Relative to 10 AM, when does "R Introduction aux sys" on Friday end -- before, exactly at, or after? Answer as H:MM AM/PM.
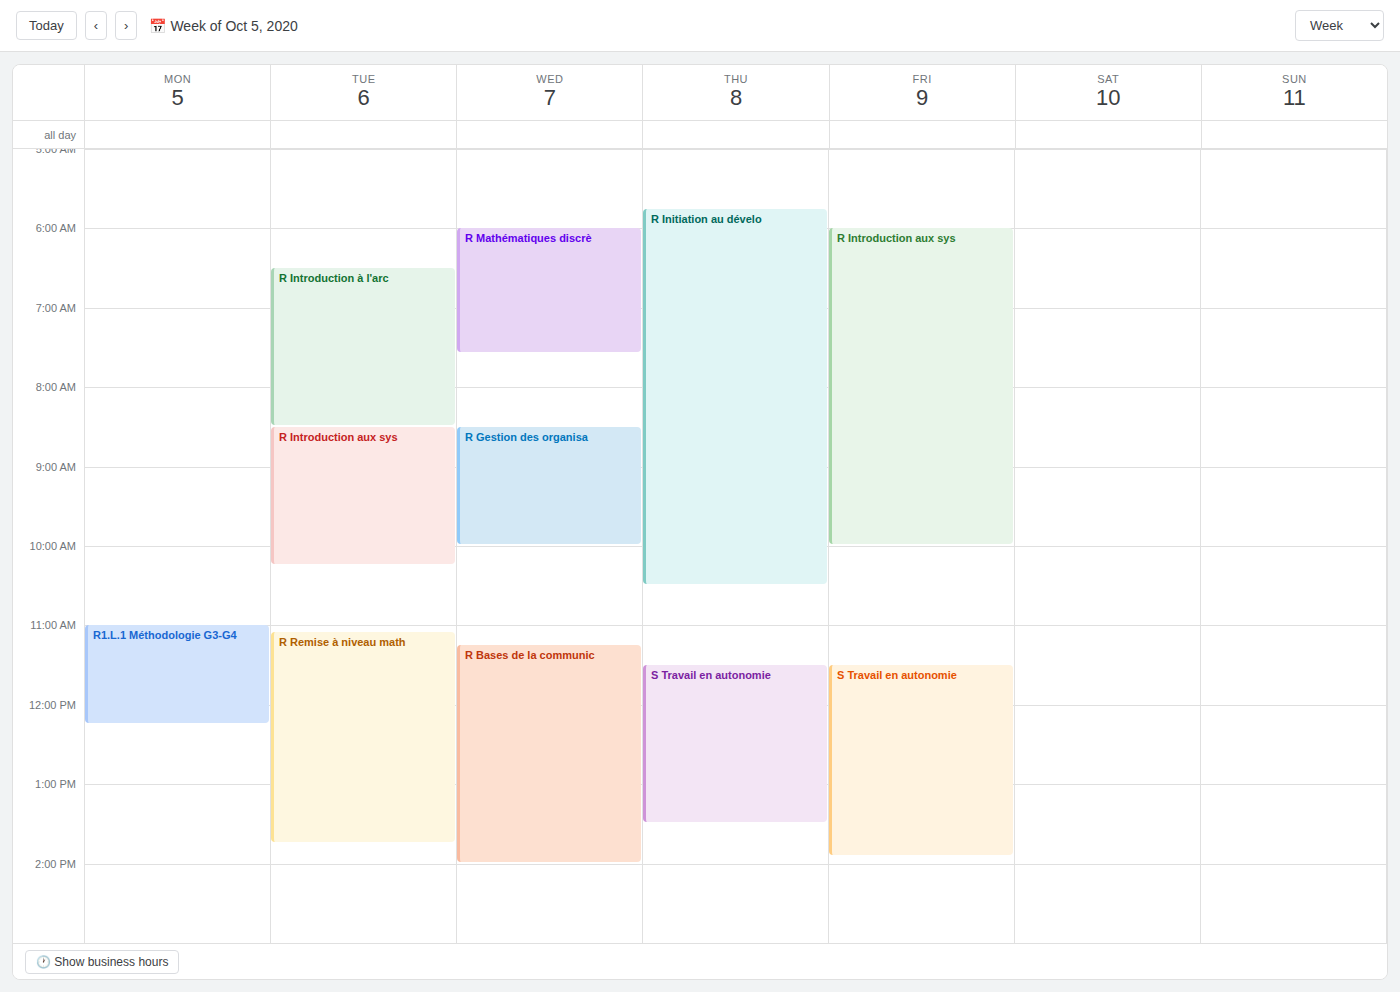
10:00 AM -- exactly at 10 AM, on the 10 AM line.